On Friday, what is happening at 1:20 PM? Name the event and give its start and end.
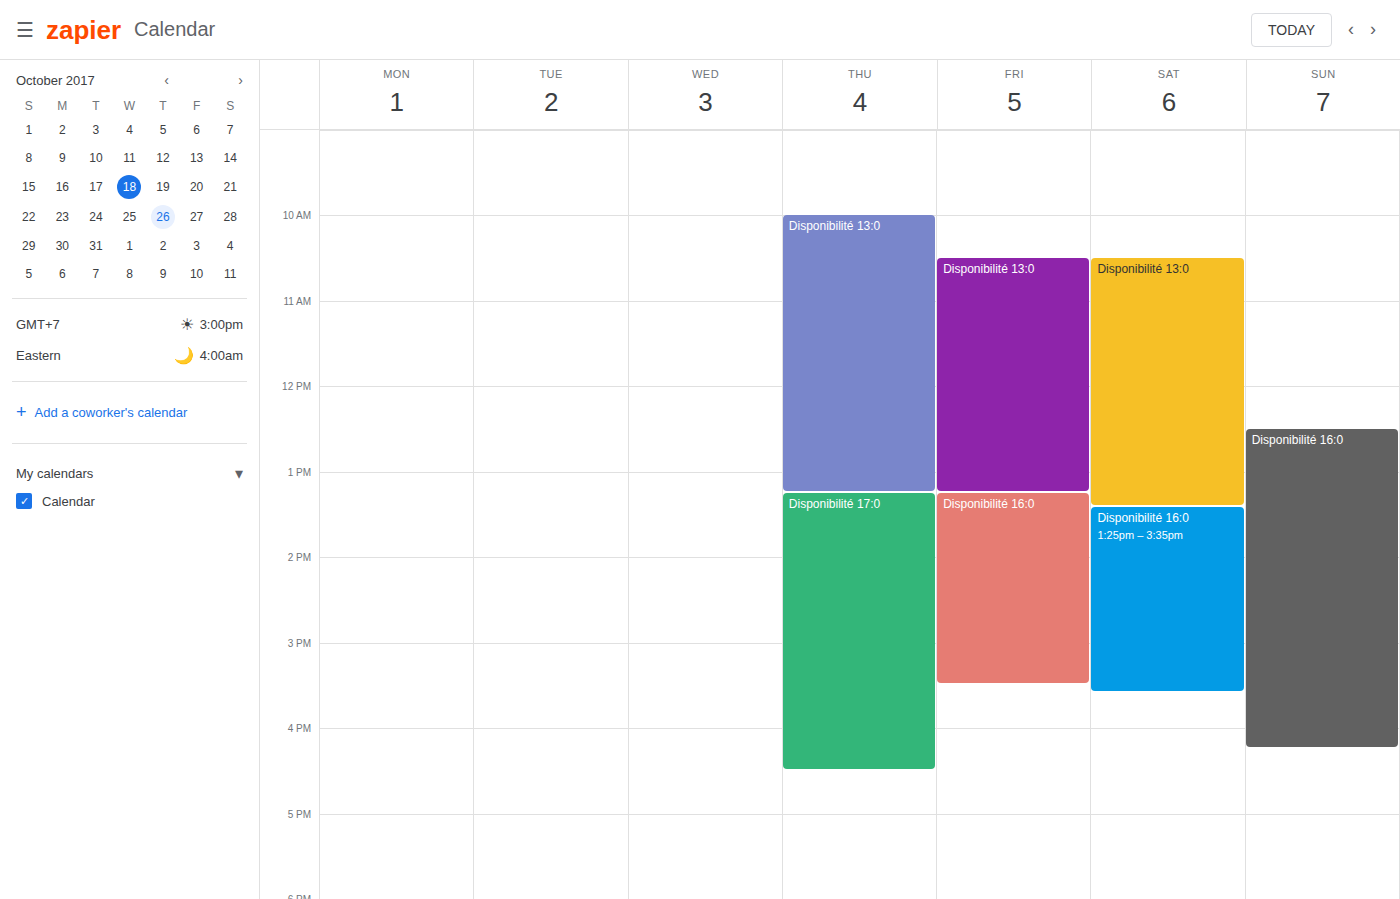
"Disponibilité 16:0", 1:15 PM to 3:30 PM